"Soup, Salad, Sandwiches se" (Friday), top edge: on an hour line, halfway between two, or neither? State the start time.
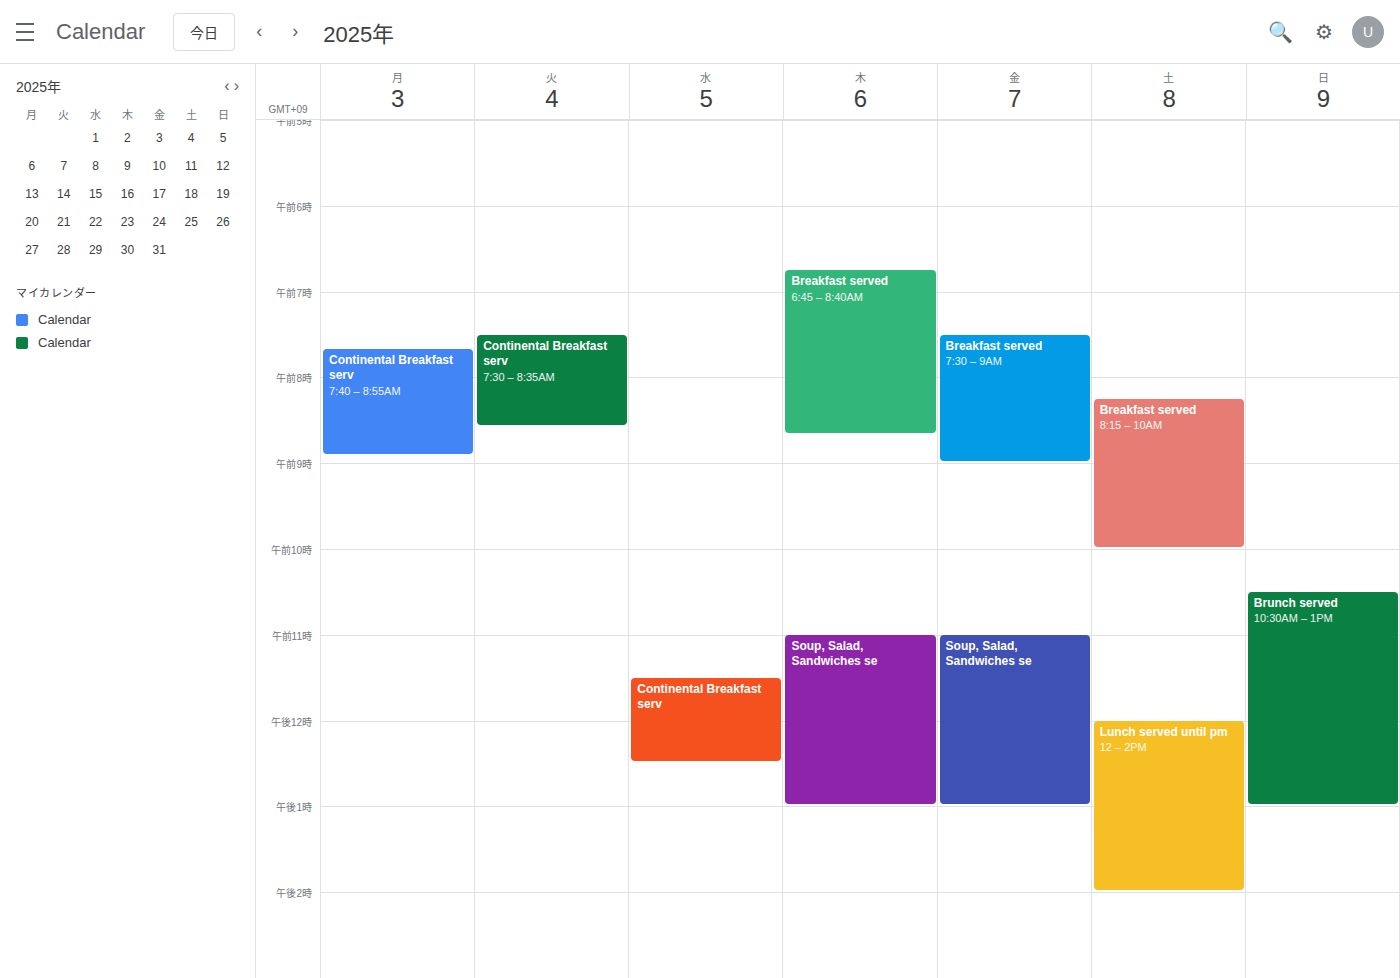
11:00 AM -- exactly on the 11 AM line.